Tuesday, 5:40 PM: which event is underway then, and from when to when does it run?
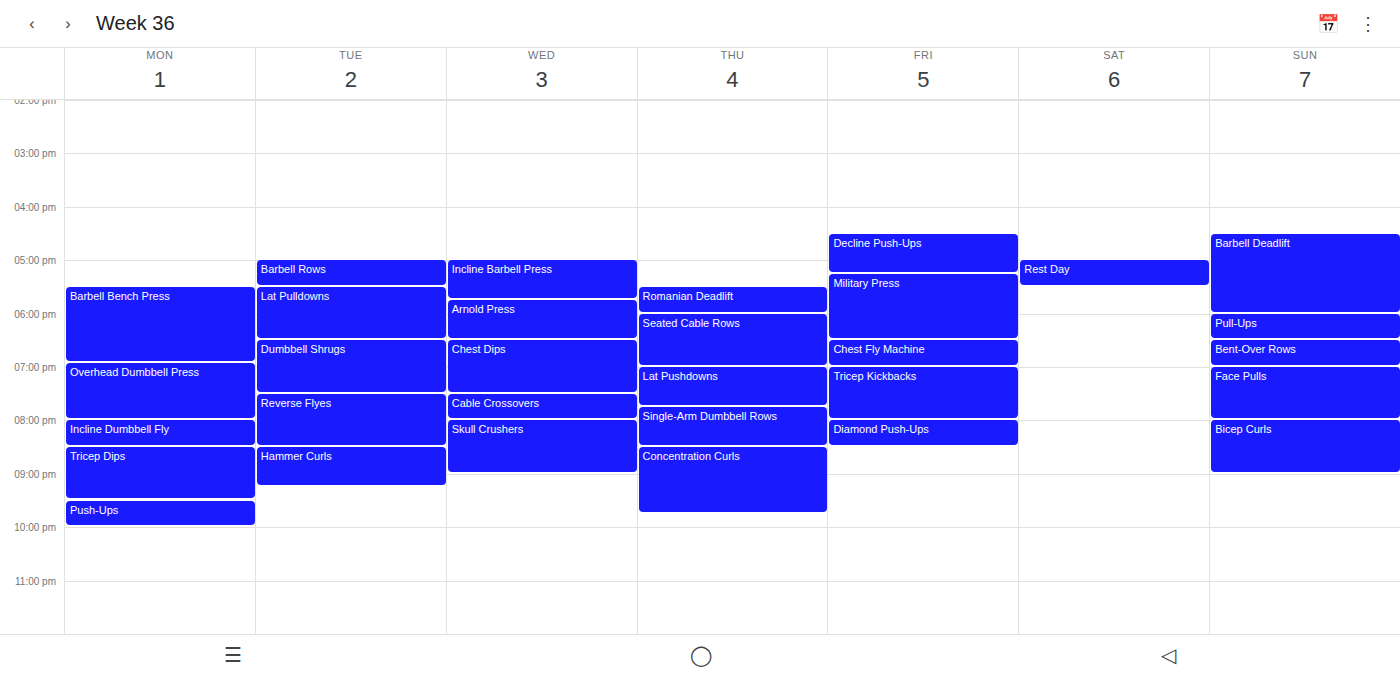
"Lat Pulldowns", 5:30 PM to 6:30 PM